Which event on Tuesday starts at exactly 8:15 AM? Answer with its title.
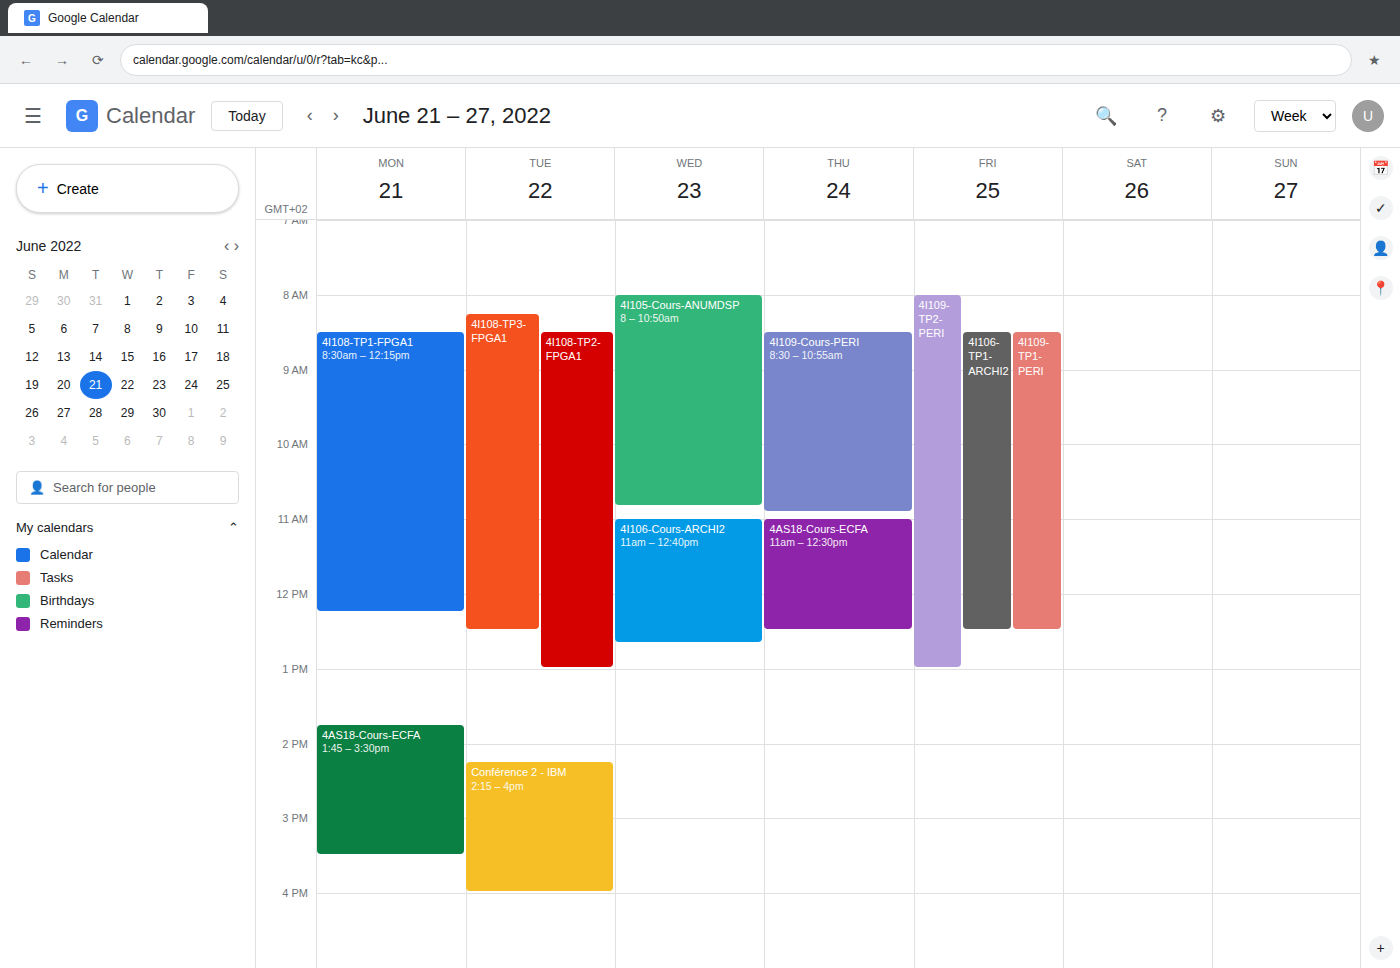
"4I108-TP3-FPGA1"